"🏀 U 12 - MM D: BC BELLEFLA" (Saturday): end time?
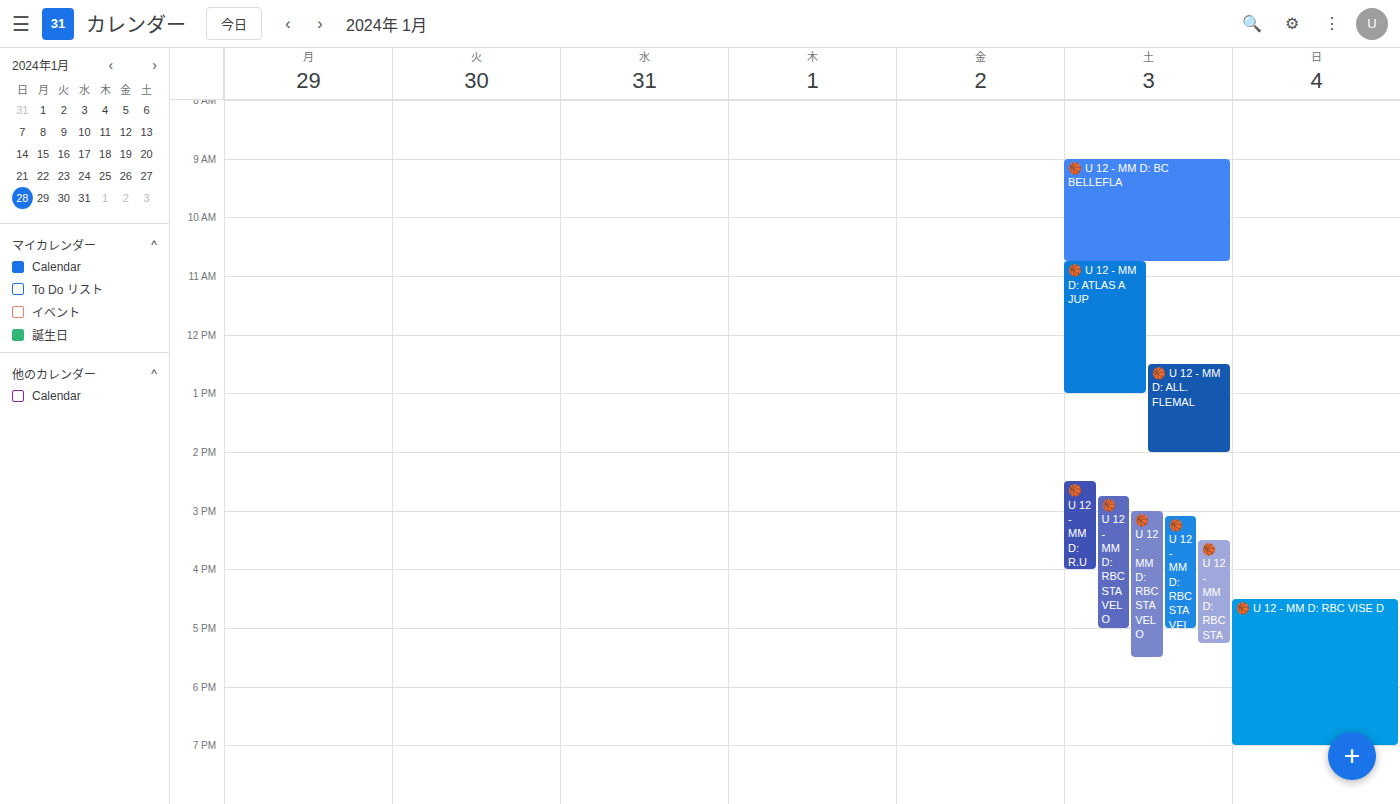
10:45 AM